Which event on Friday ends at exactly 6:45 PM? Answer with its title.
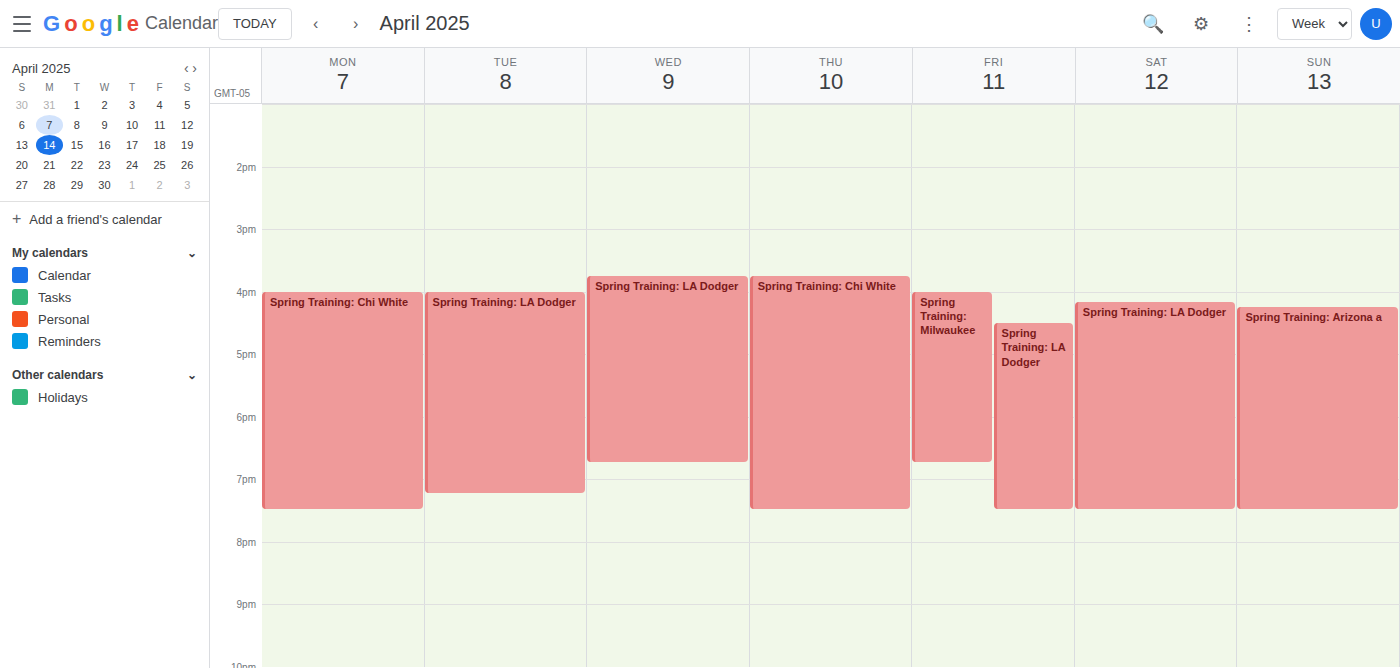
"Spring Training: Milwaukee"